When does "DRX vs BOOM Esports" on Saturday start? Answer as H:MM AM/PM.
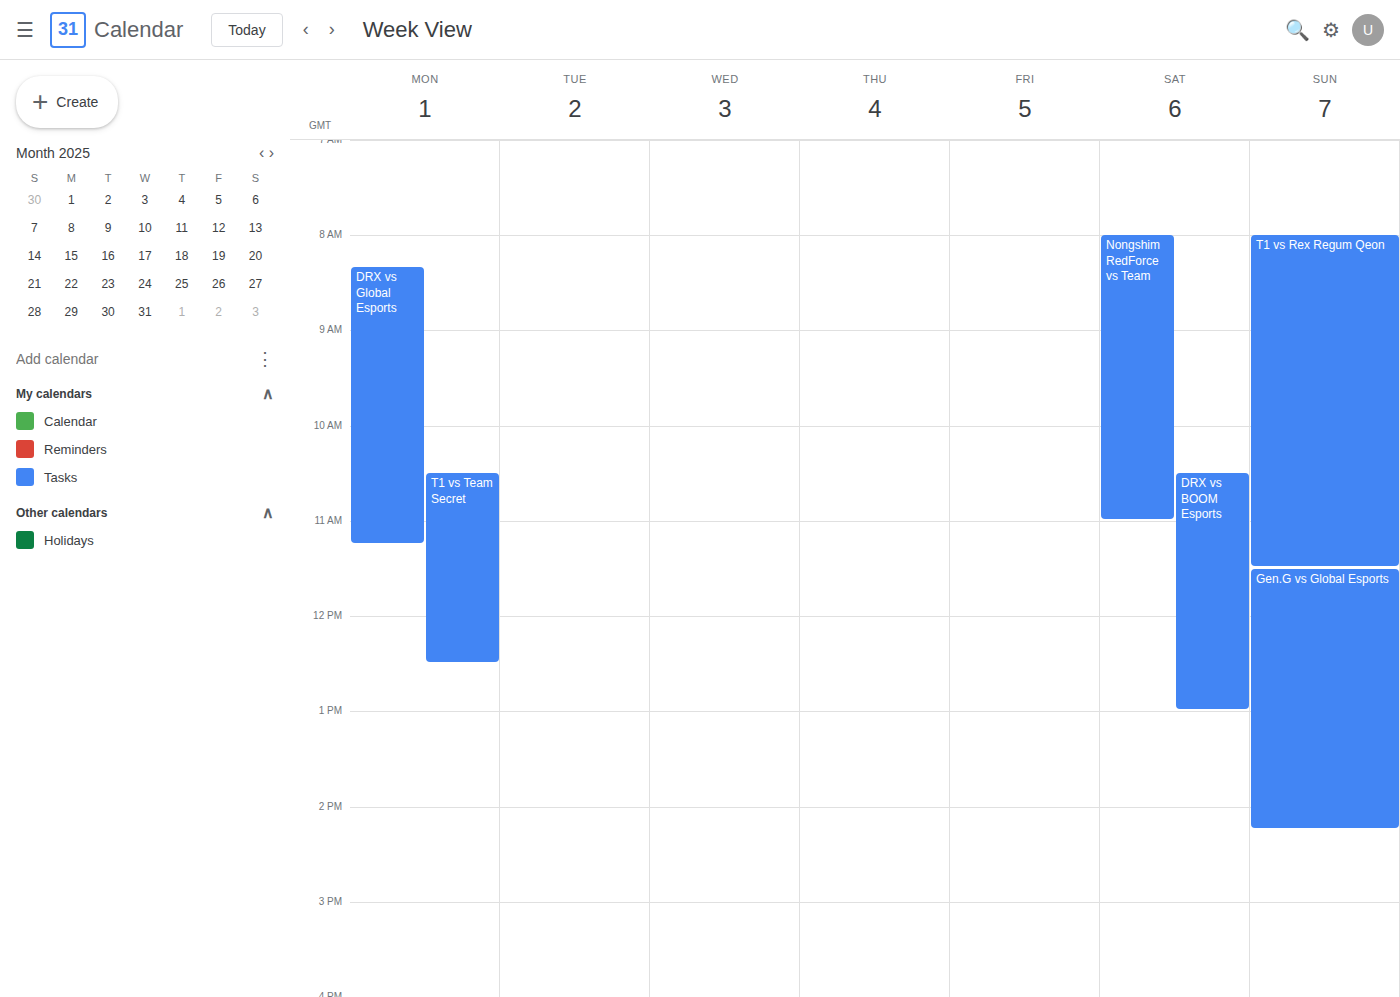
10:30 AM